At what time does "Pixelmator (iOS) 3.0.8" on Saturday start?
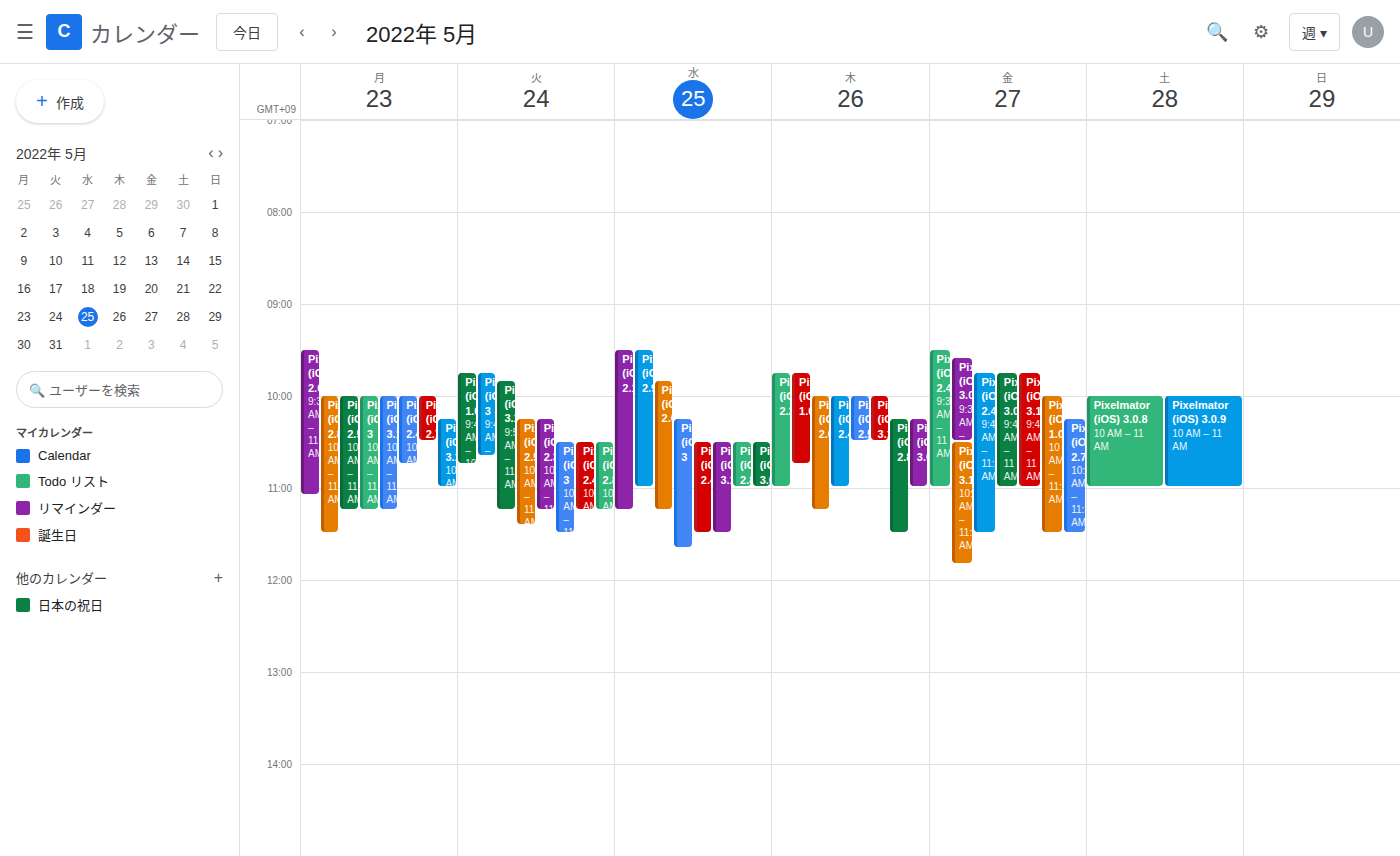
10:00 AM